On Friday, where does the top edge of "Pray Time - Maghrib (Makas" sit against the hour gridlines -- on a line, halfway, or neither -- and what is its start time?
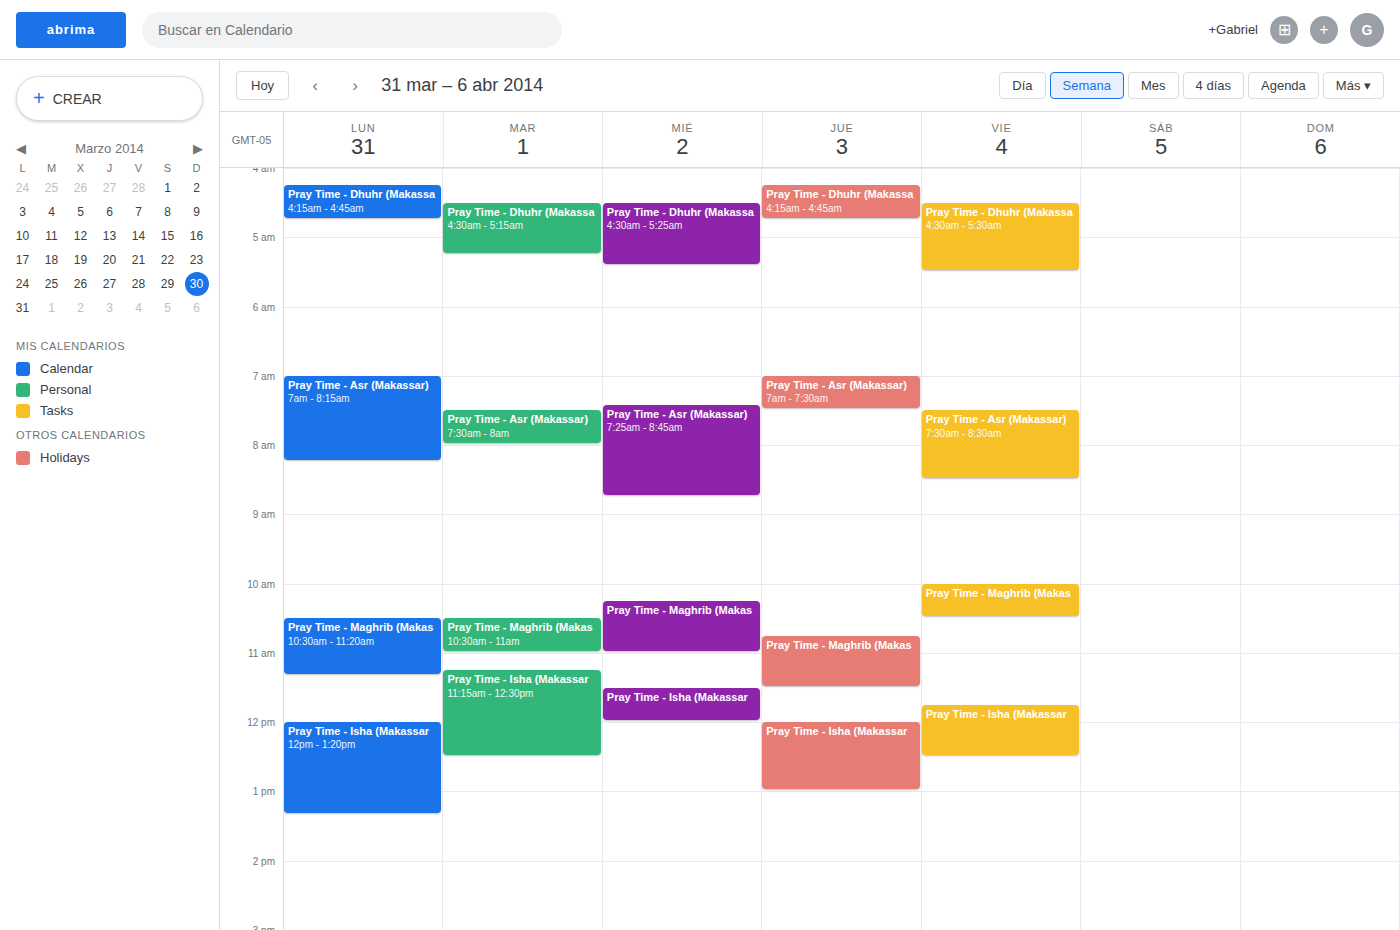
10:00 AM -- exactly on the 10 AM line.